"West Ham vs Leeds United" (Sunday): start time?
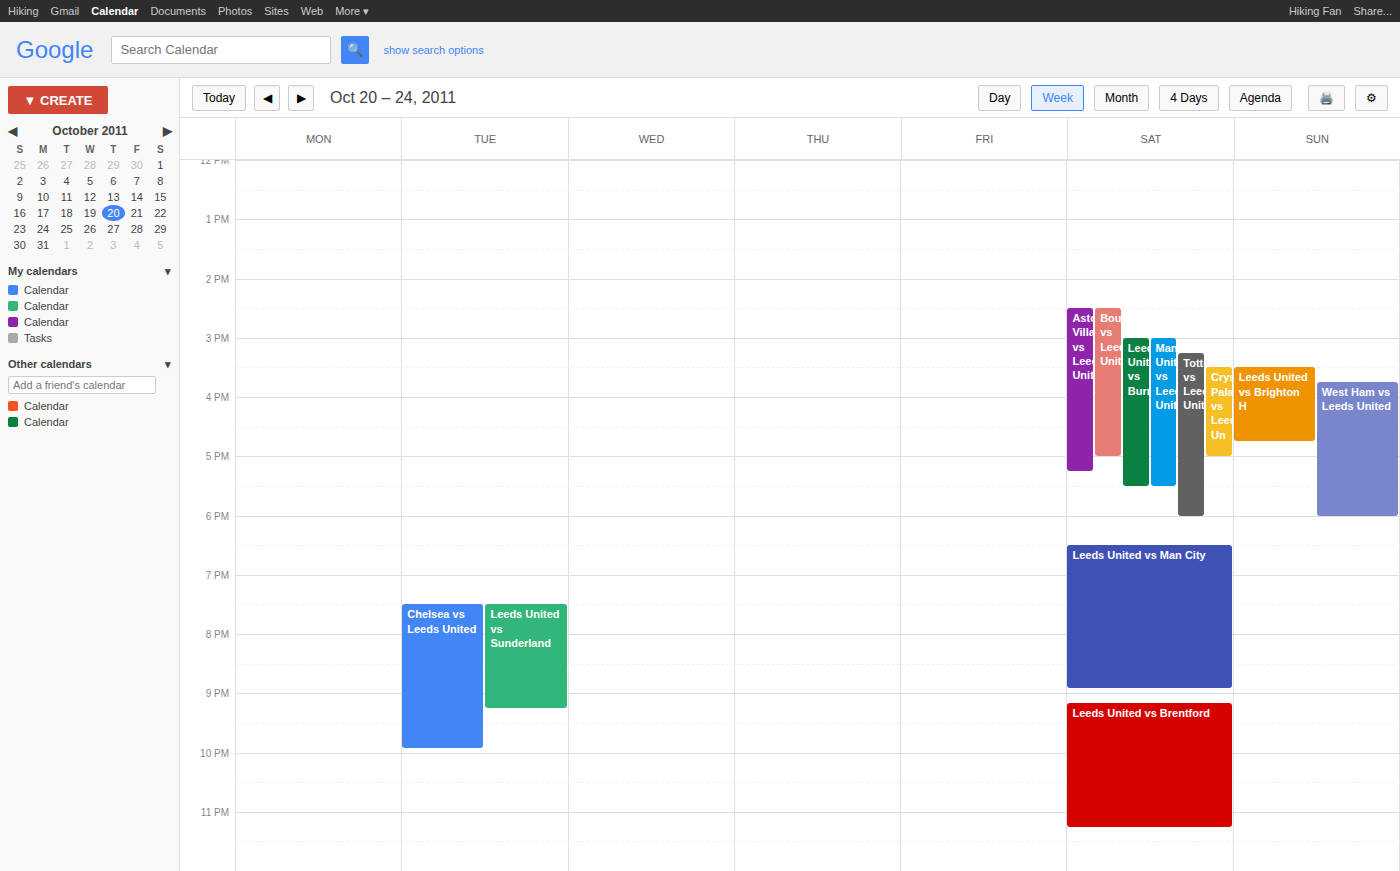
3:45 PM